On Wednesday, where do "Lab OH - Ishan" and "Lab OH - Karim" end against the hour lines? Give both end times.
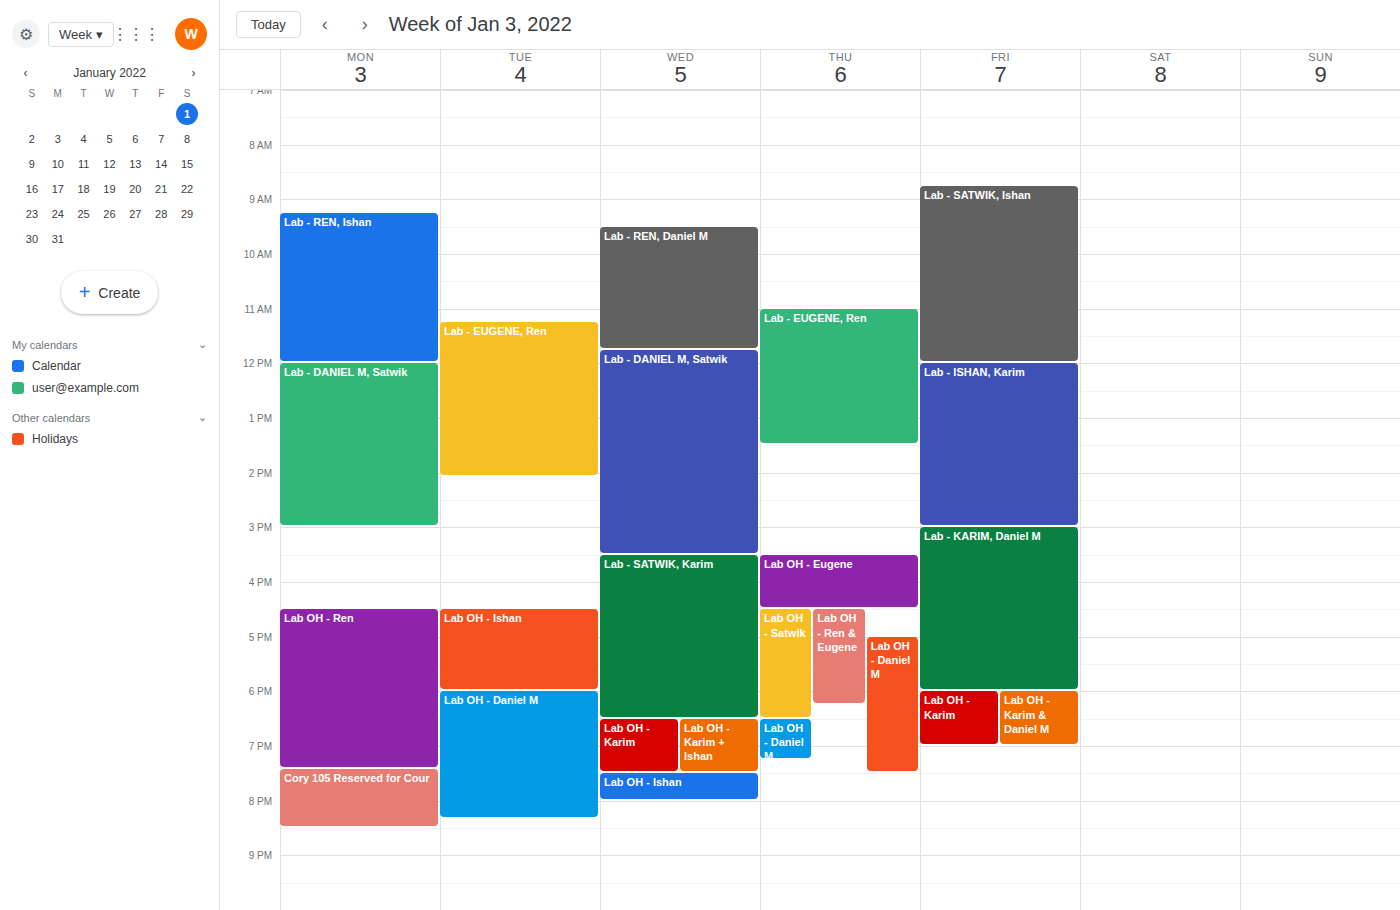
"Lab OH - Ishan": 8:00 PM, exactly on the 8 PM line. "Lab OH - Karim": 7:30 PM, halfway between the 7 PM and 8 PM lines.